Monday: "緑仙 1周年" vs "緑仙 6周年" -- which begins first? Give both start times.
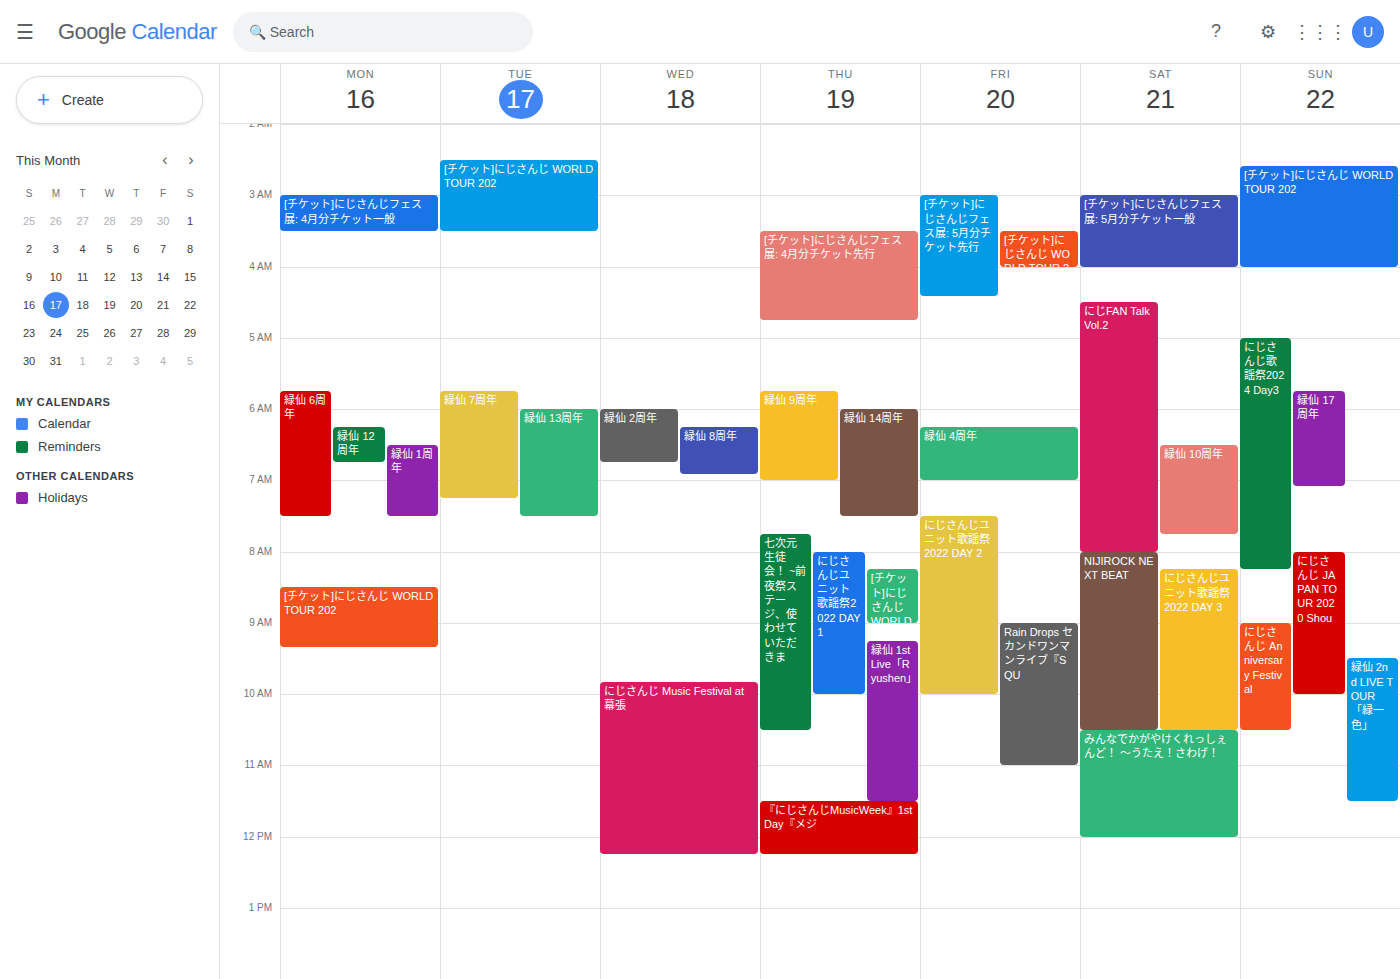
"緑仙 6周年" 05:45; "緑仙 1周年" 06:30.